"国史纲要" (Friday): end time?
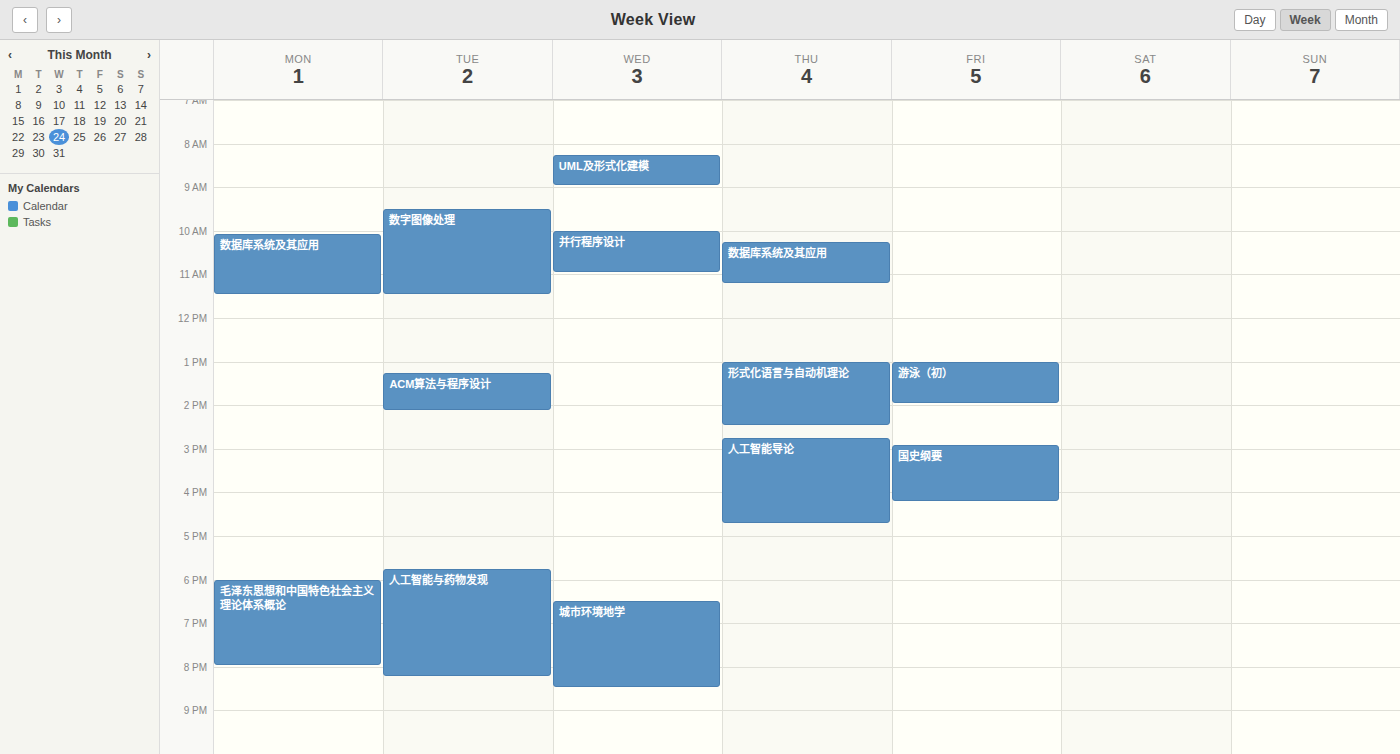
4:15 PM